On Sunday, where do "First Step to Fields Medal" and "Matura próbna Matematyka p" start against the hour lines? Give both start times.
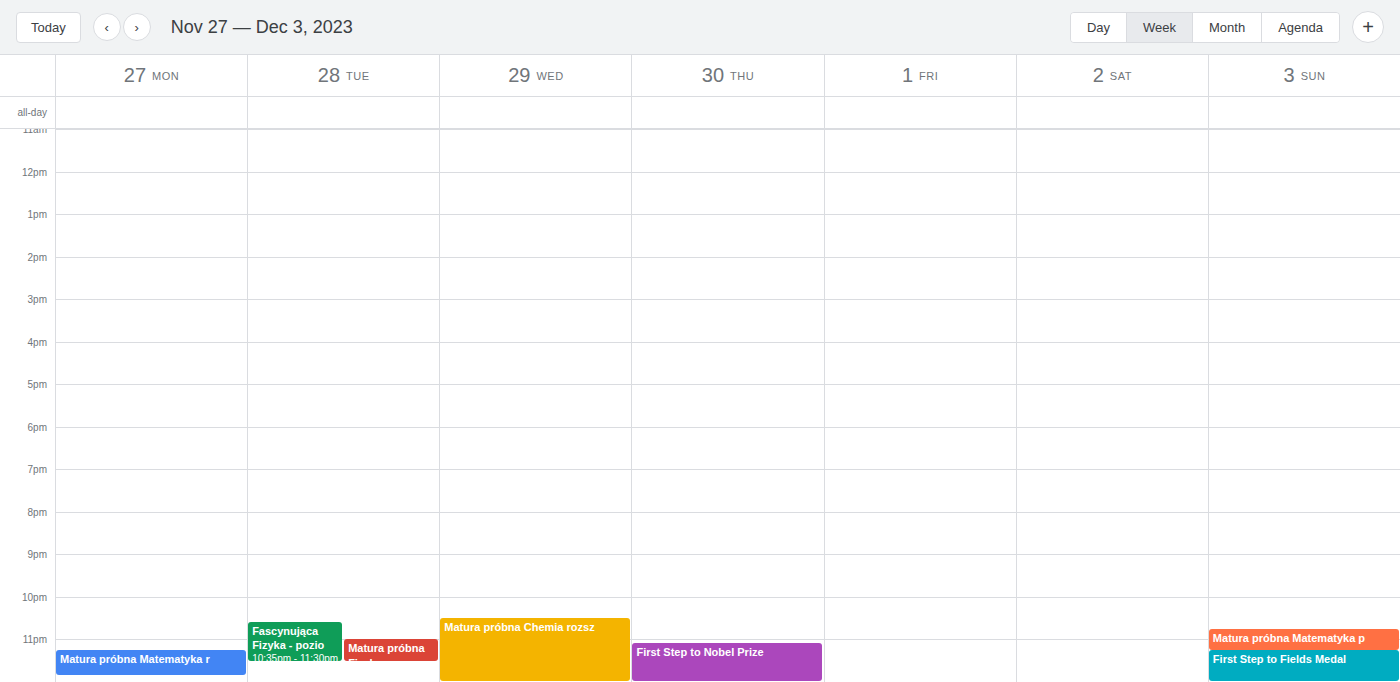
"First Step to Fields Medal": 11:15 PM, neither: a quarter of the way from the 11 PM line to the 12 AM line. "Matura próbna Matematyka p": 10:45 PM, neither: three quarters of the way from the 10 PM line to the 11 PM line.